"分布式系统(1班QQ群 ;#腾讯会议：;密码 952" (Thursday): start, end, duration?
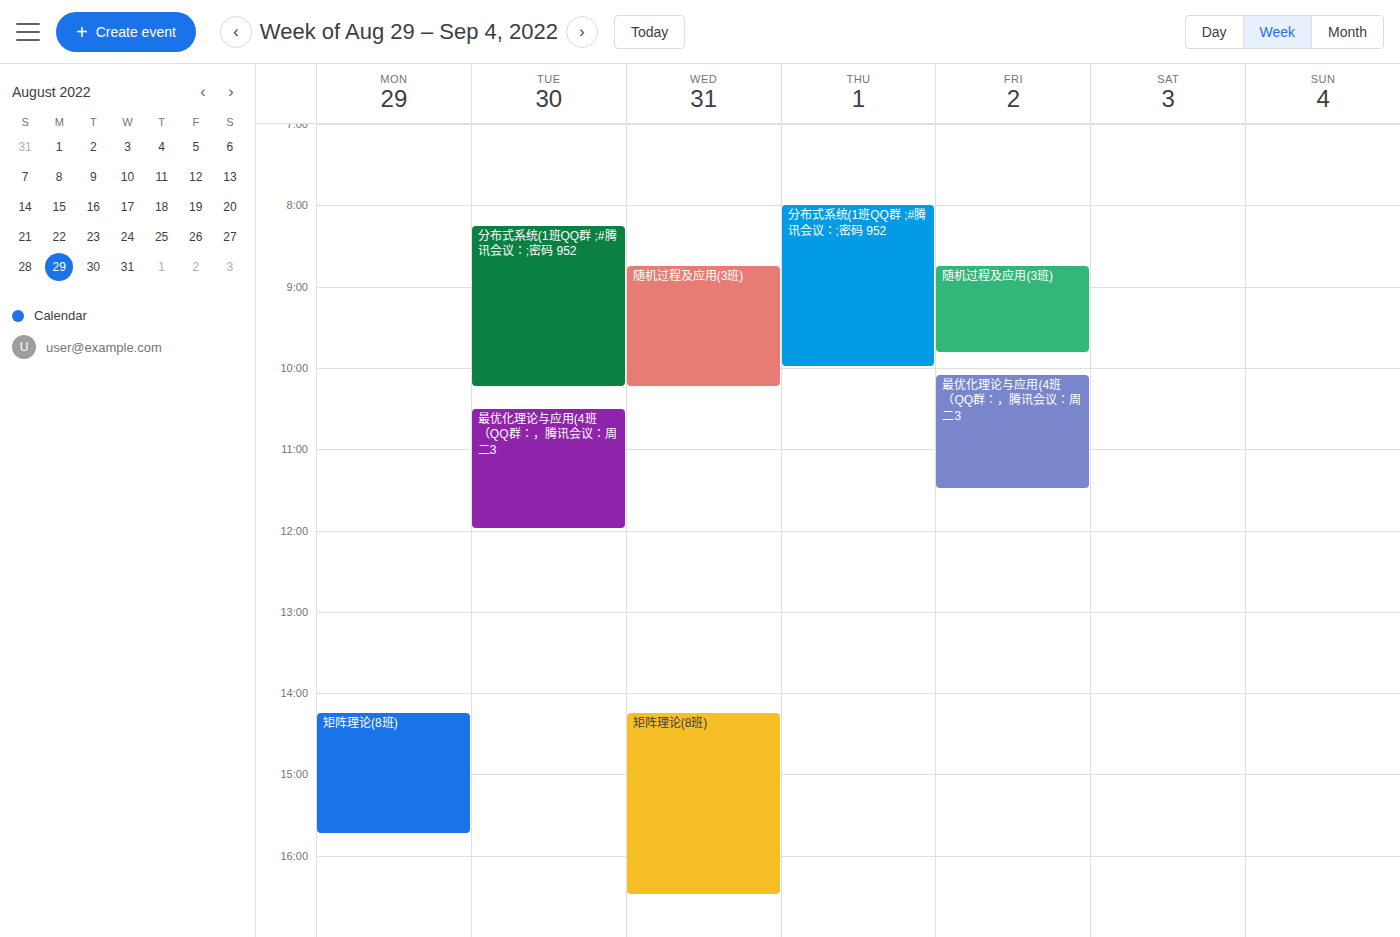
8:00 AM to 10:00 AM, 2 hours